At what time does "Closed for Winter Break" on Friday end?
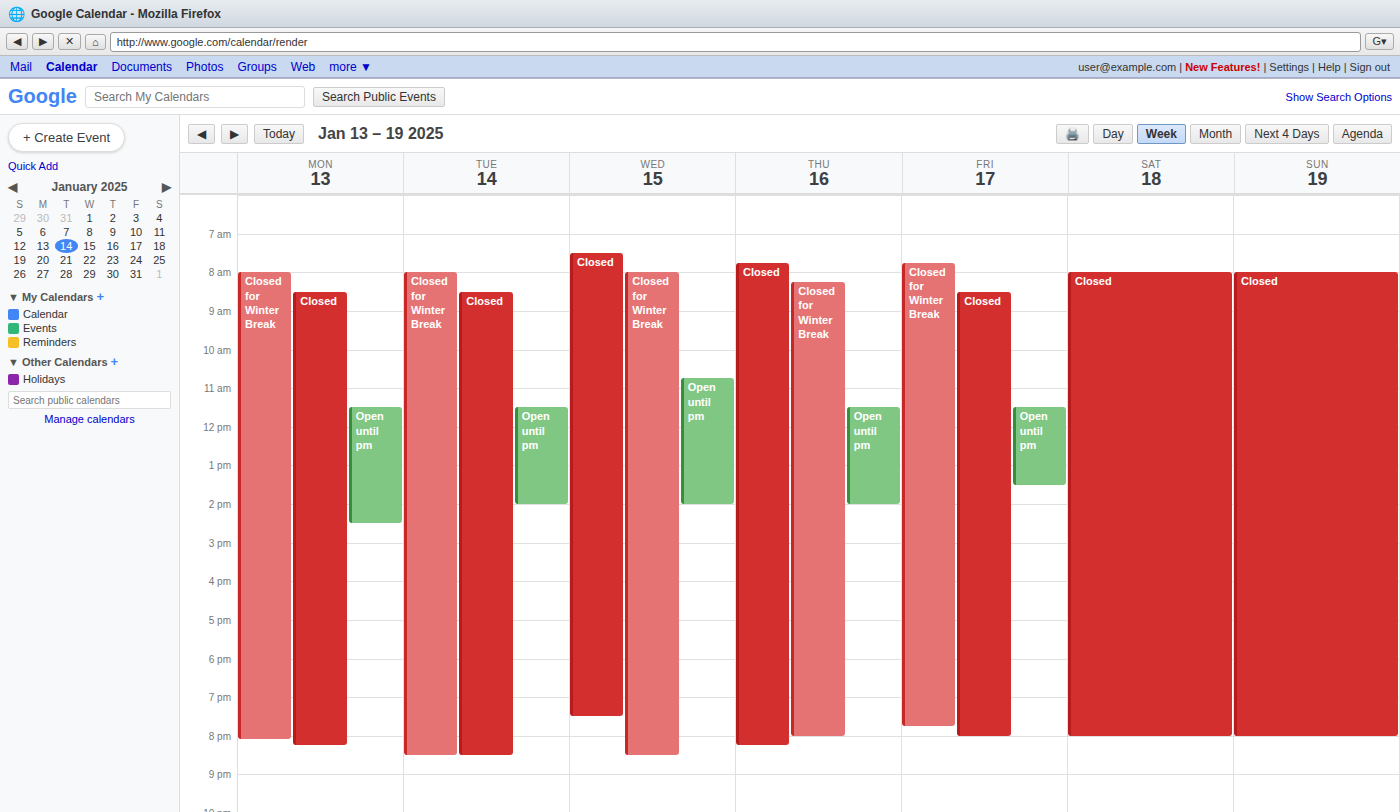
7:45 PM